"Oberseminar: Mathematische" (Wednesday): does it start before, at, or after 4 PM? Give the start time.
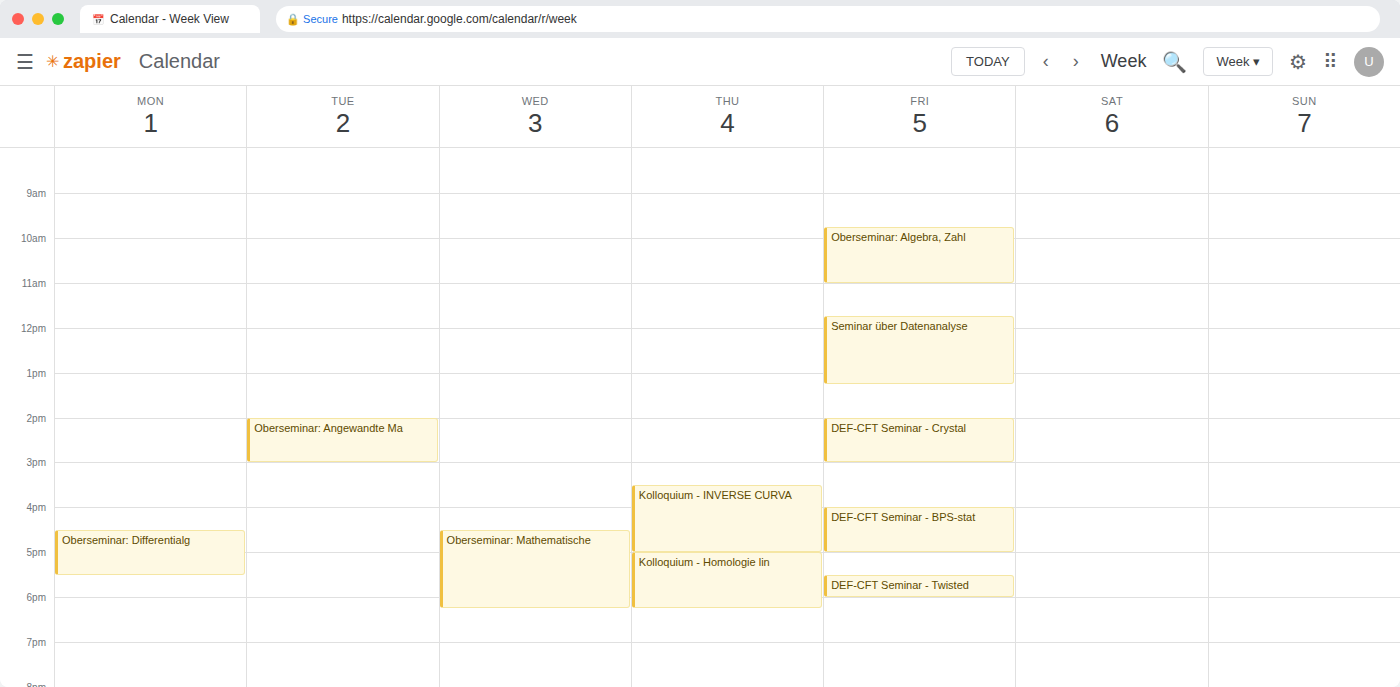
4:30 PM -- after 4 PM, 30 minutes below the 4 PM line.